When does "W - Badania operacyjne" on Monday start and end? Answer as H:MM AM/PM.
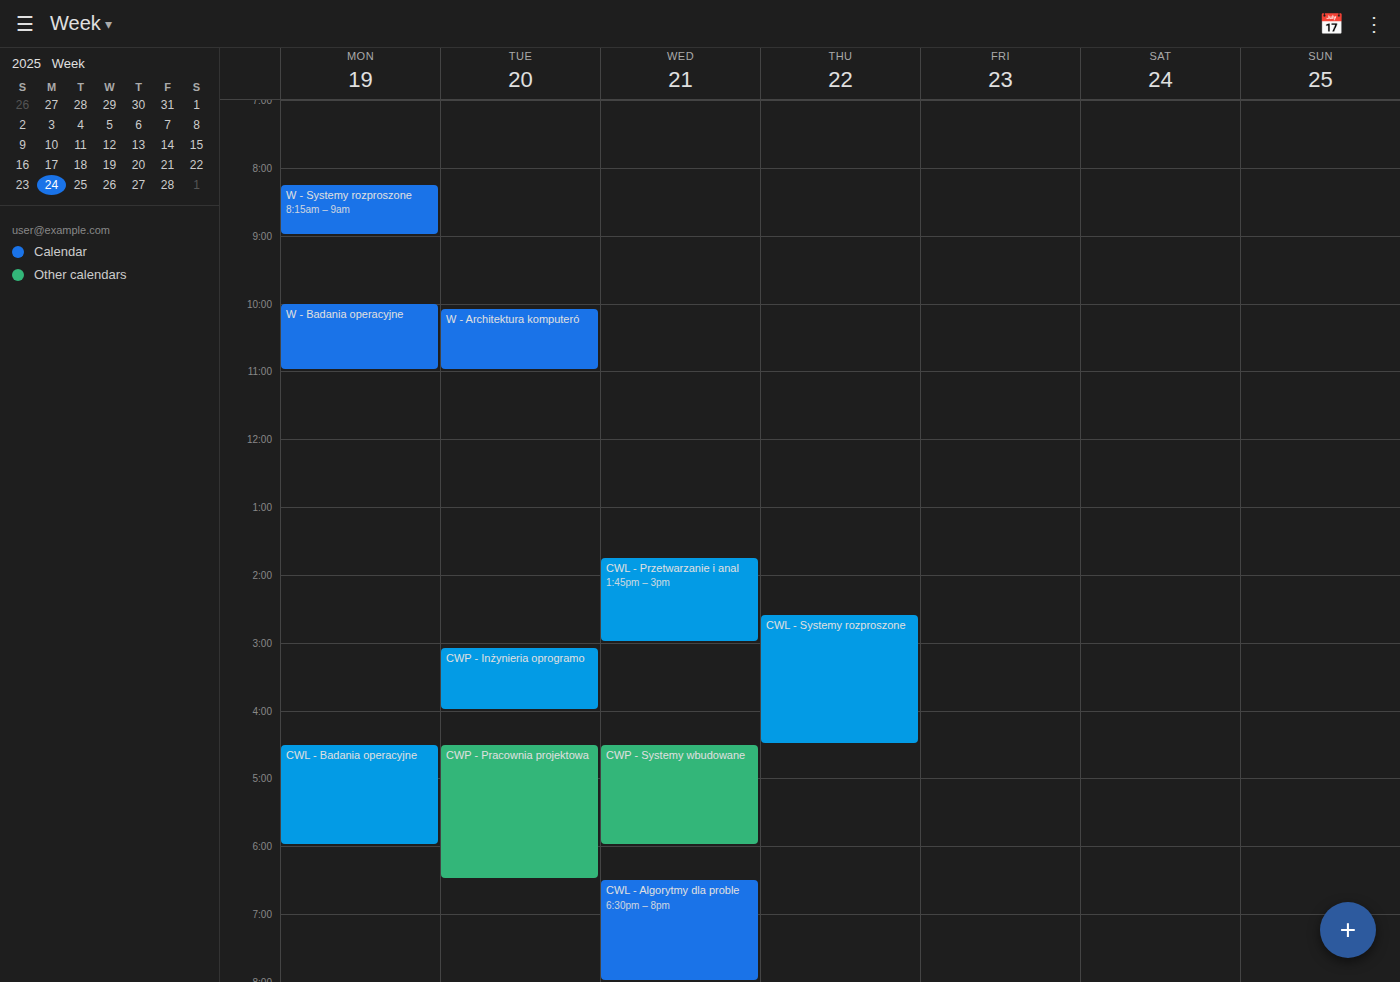
10:00 AM to 11:00 AM